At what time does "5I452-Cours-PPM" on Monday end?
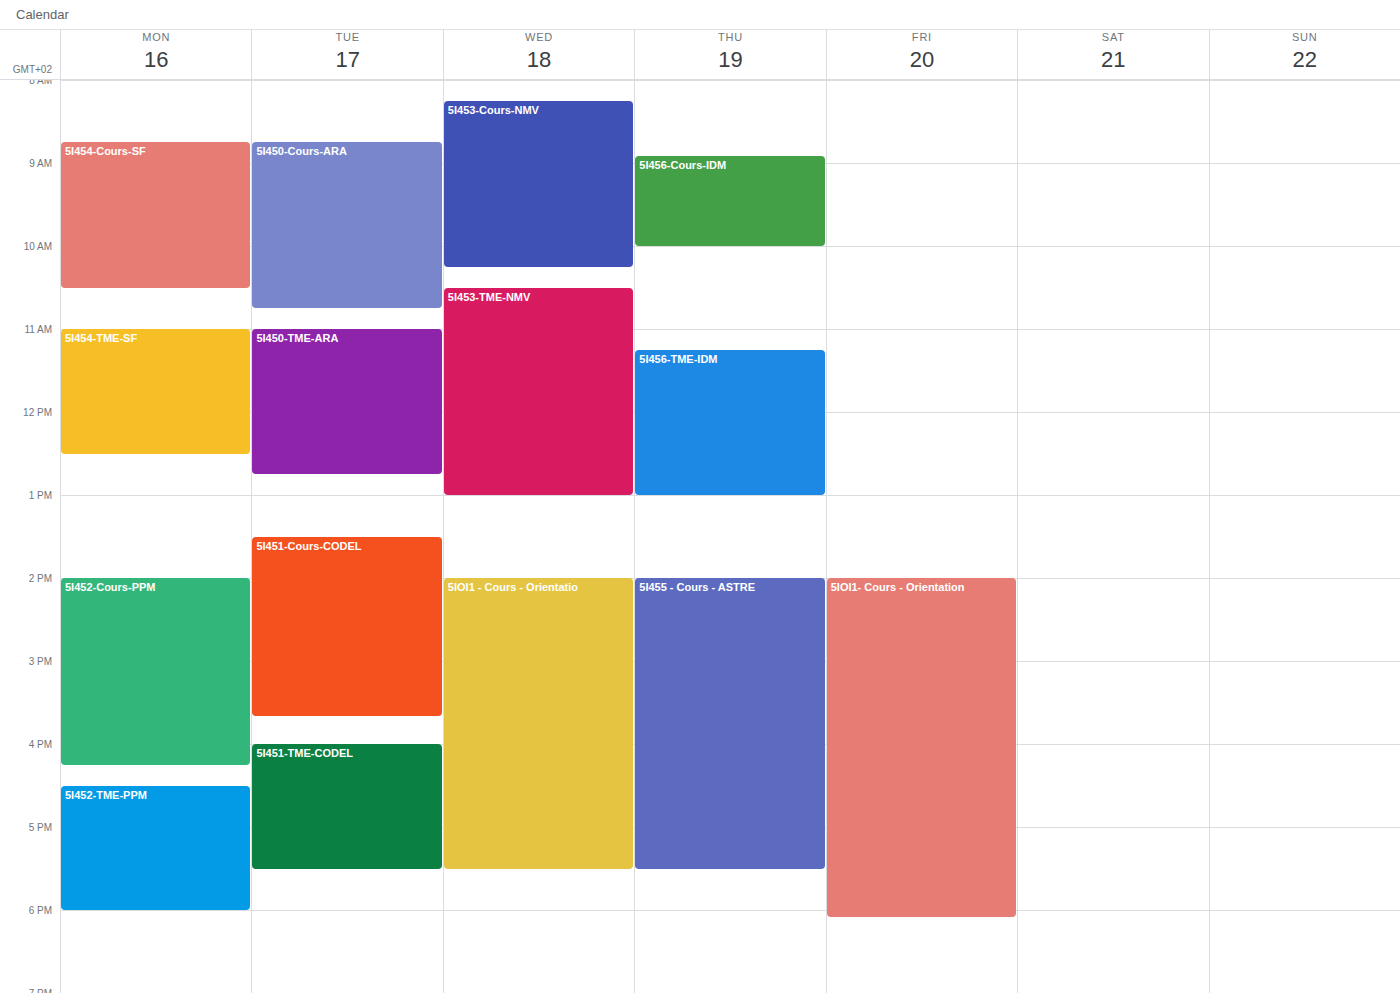
4:15 PM